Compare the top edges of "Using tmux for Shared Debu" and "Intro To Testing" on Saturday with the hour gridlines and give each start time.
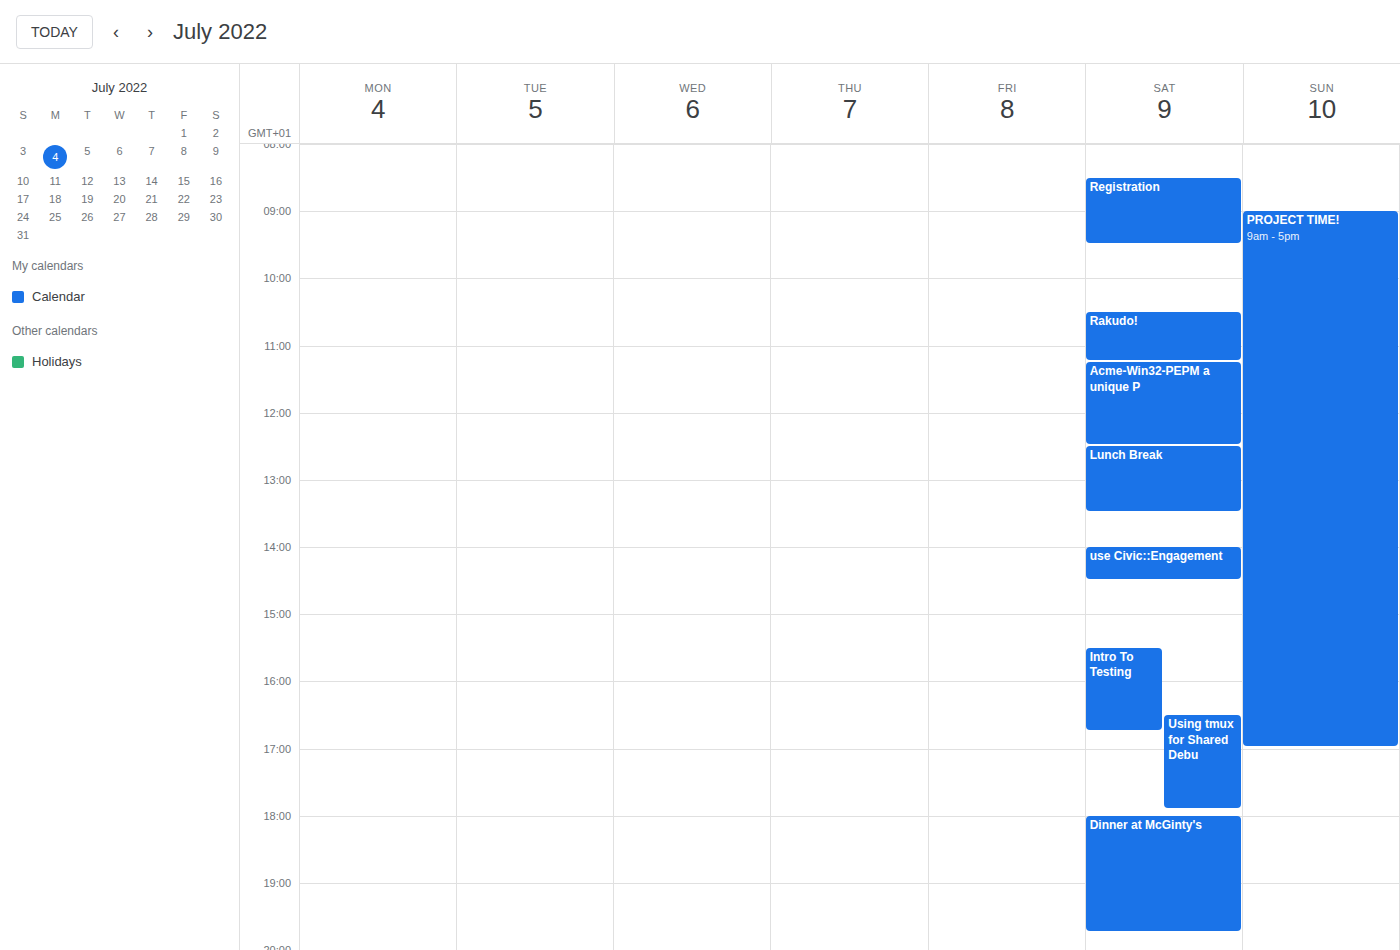
"Using tmux for Shared Debu": 4:30 PM, halfway between the 4 PM and 5 PM lines. "Intro To Testing": 3:30 PM, halfway between the 3 PM and 4 PM lines.